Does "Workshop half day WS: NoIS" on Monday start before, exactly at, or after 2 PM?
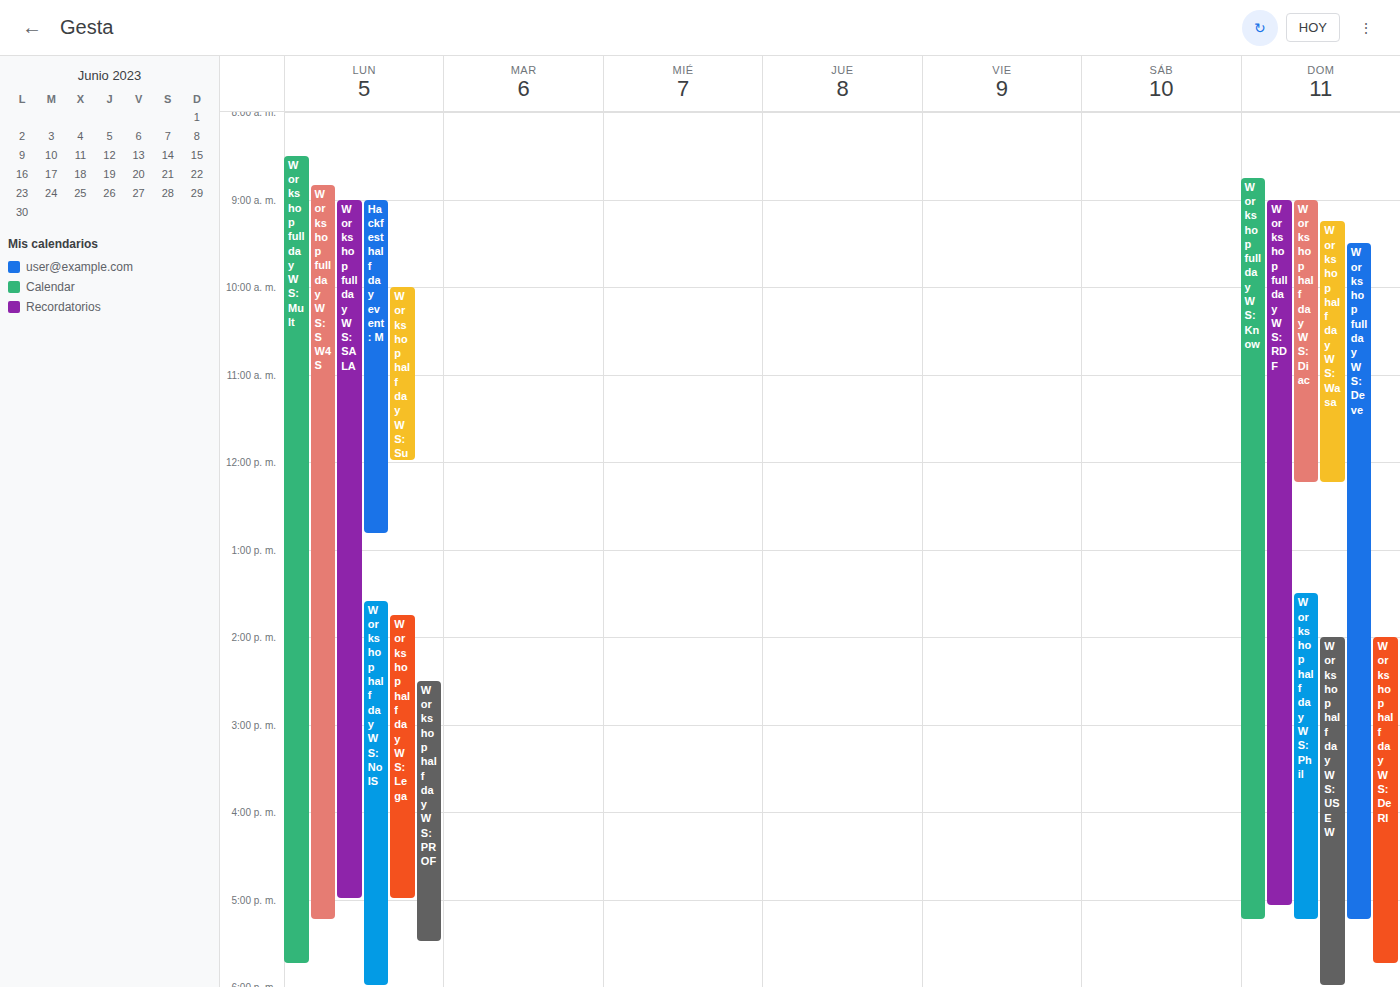
1:35 PM -- before 2 PM, 25 minutes above the 2 PM line.